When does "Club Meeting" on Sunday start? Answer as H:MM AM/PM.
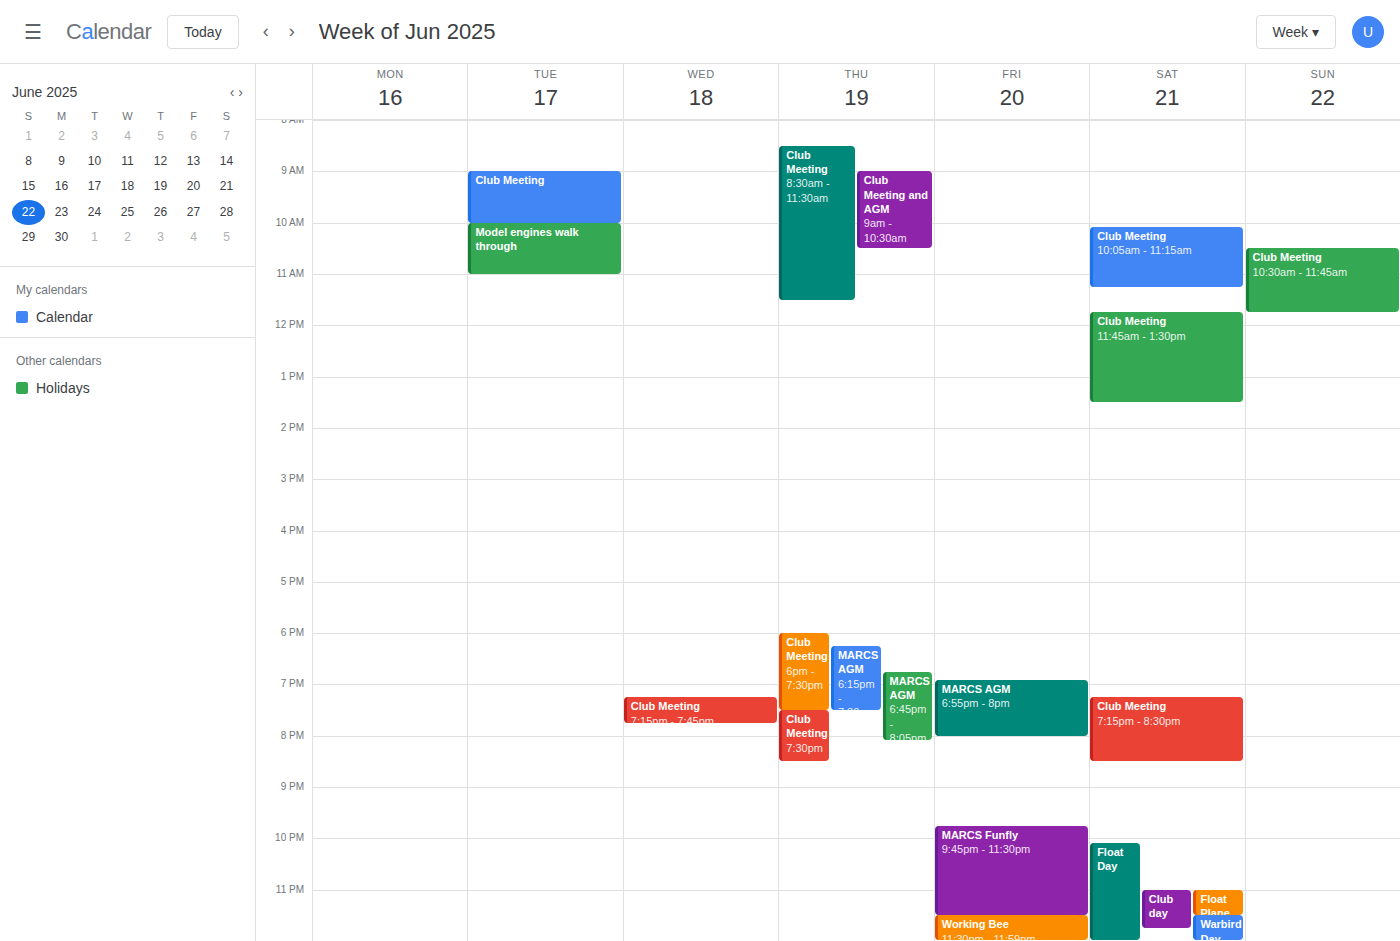
10:30 AM